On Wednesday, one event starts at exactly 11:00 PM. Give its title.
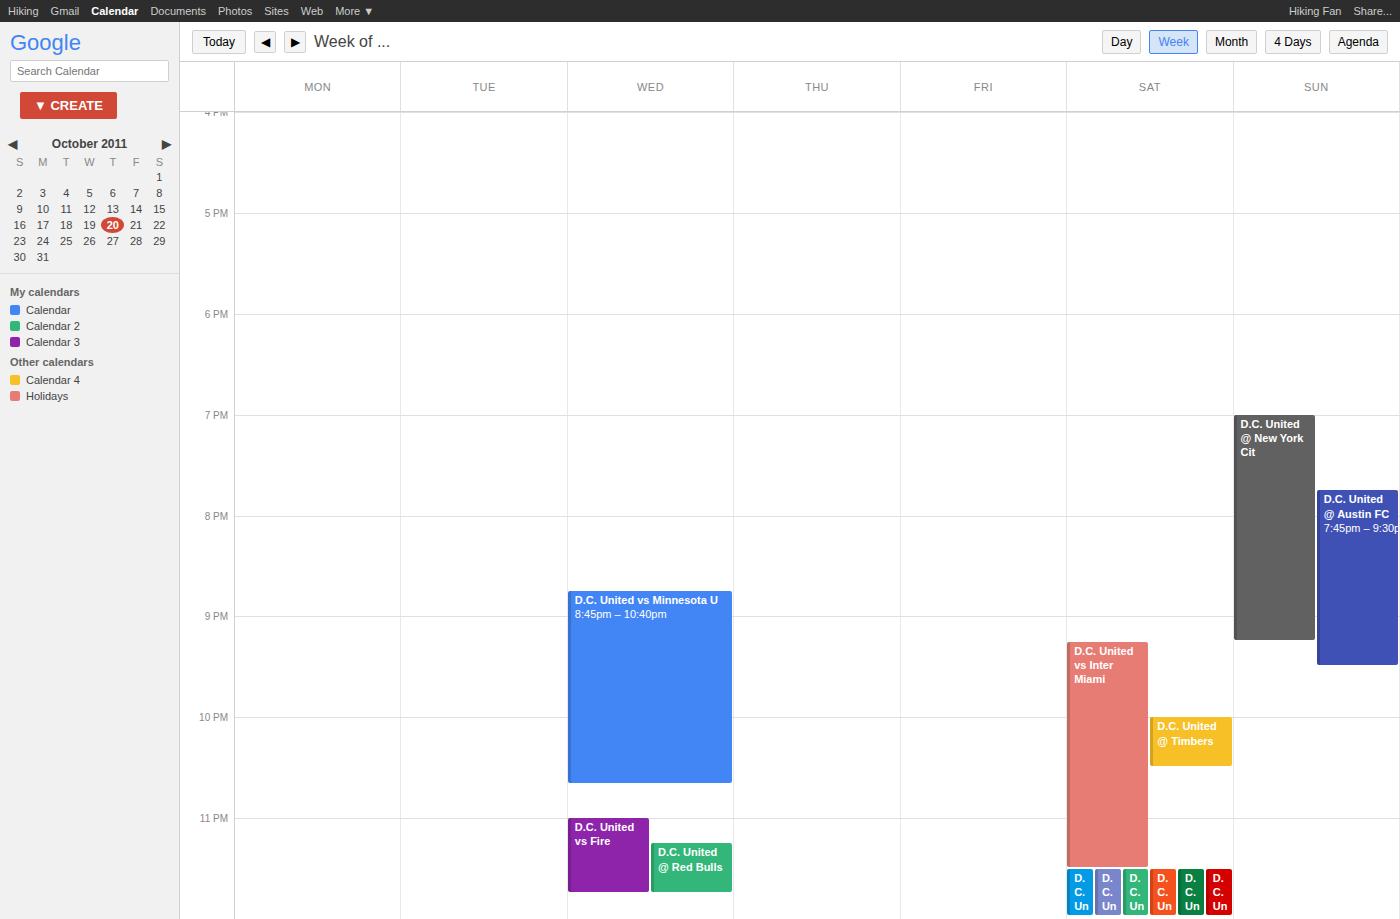
"D.C. United vs Fire"